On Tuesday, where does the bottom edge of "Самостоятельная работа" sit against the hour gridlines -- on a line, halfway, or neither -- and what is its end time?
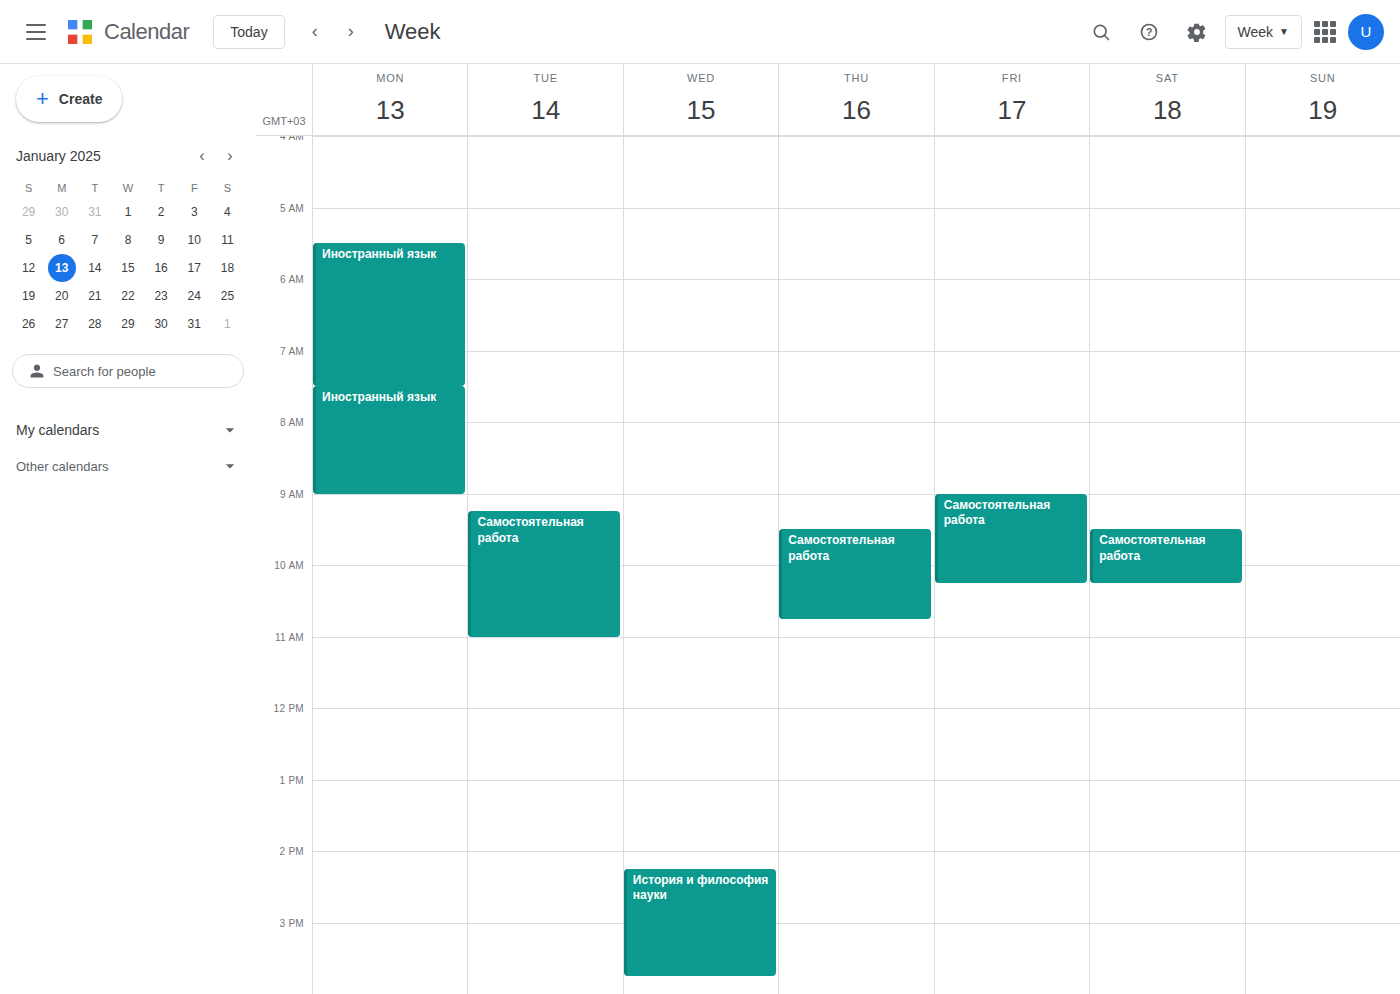
11:00 AM -- exactly on the 11 AM line.